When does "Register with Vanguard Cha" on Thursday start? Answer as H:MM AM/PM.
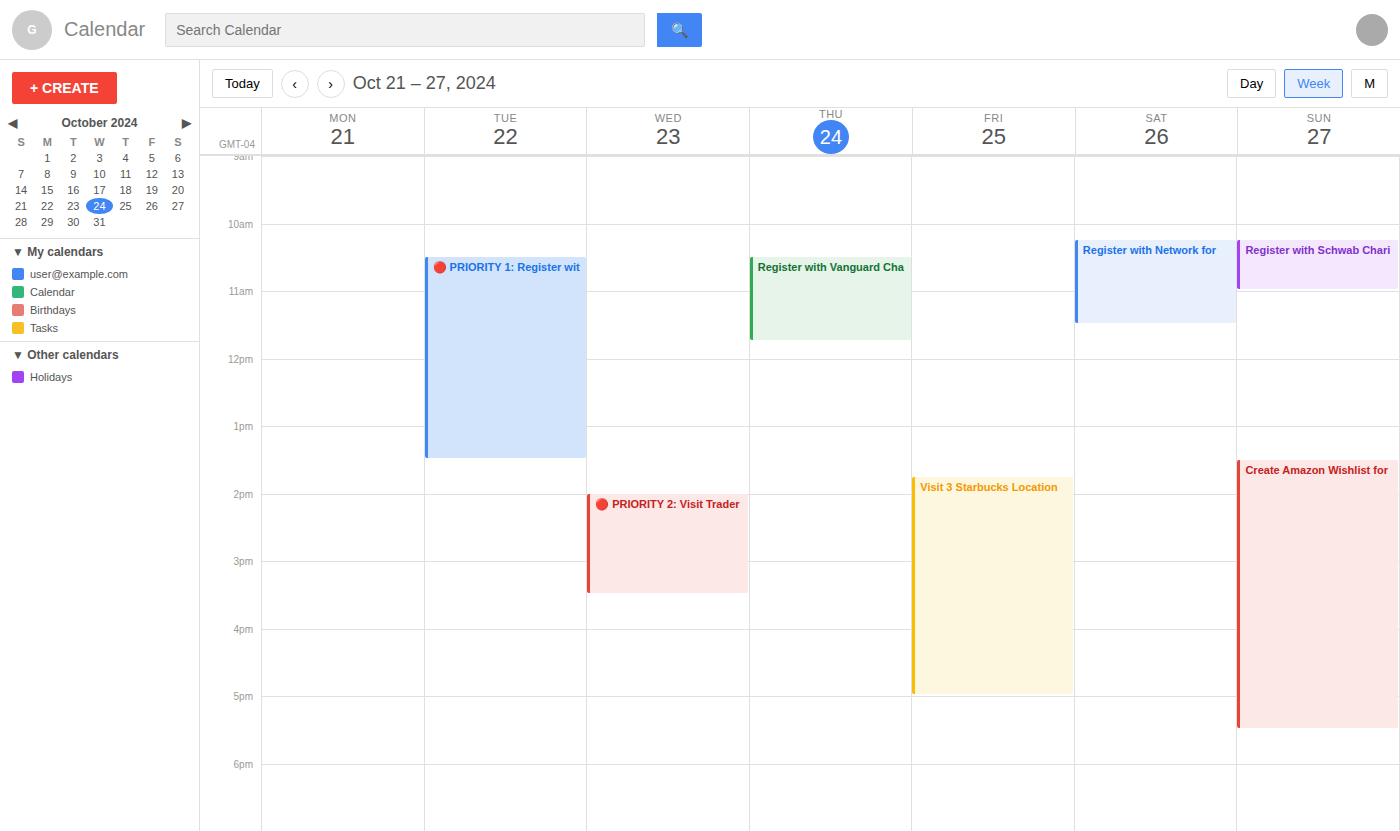
10:30 AM